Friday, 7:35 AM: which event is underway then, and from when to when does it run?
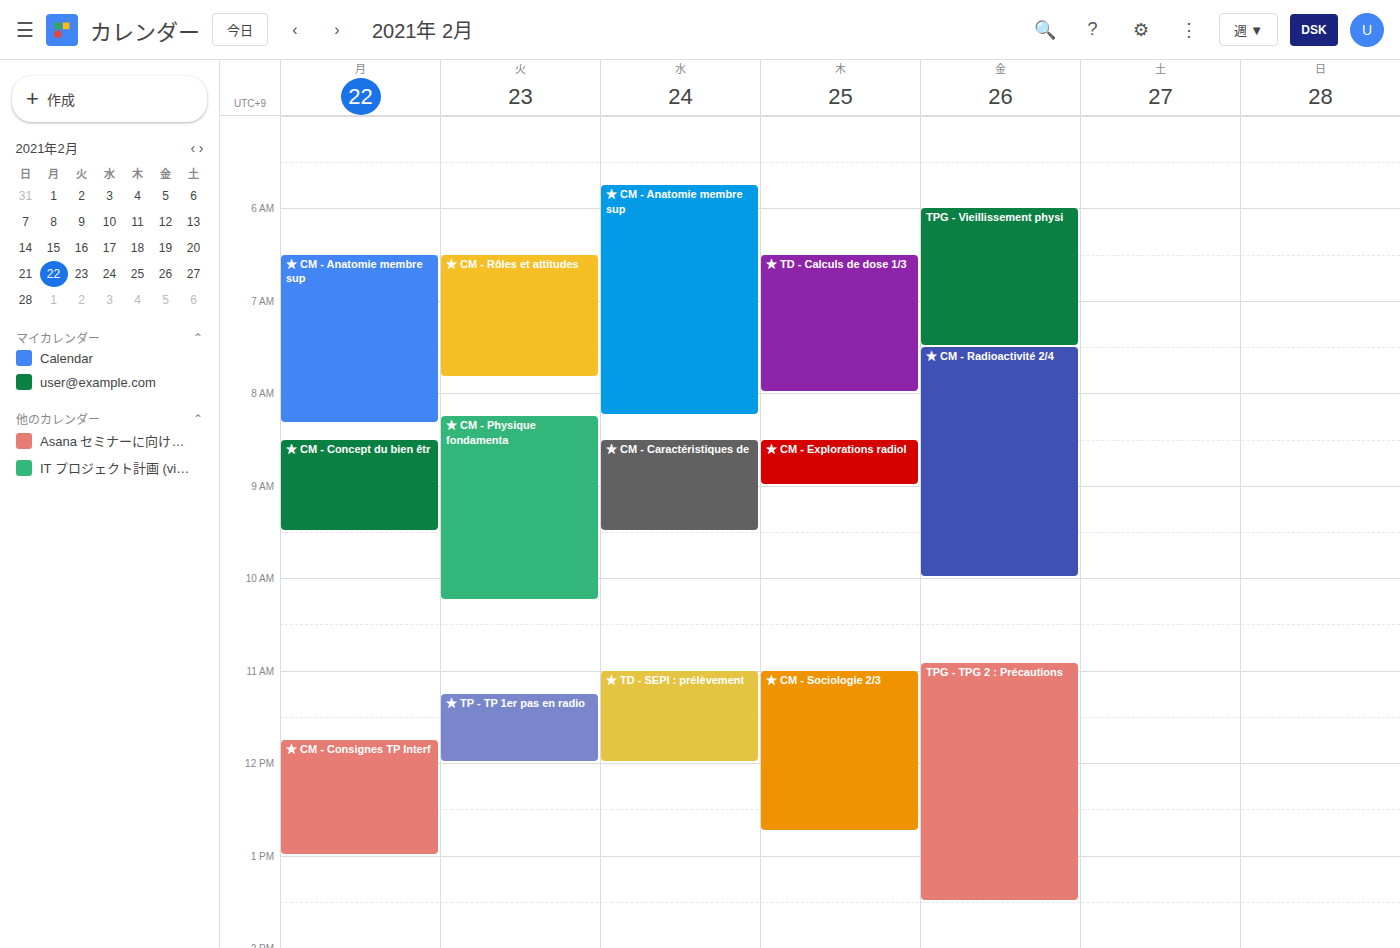
"★ CM - Radioactivité 2/4", 7:30 AM to 10:00 AM